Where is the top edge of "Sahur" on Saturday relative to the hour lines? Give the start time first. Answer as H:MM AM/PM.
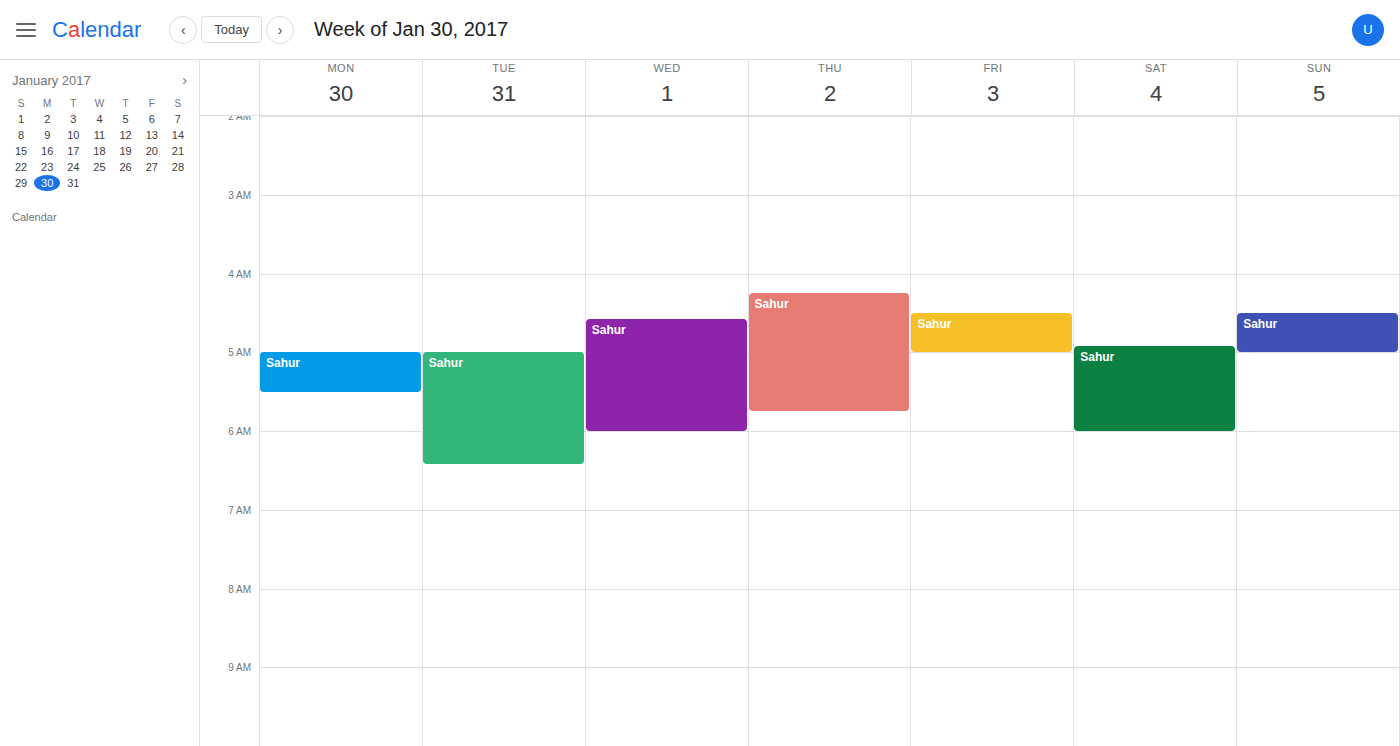
4:55 AM -- neither: 55 minutes below the 4 AM line and 5 minutes above the 5 AM line.